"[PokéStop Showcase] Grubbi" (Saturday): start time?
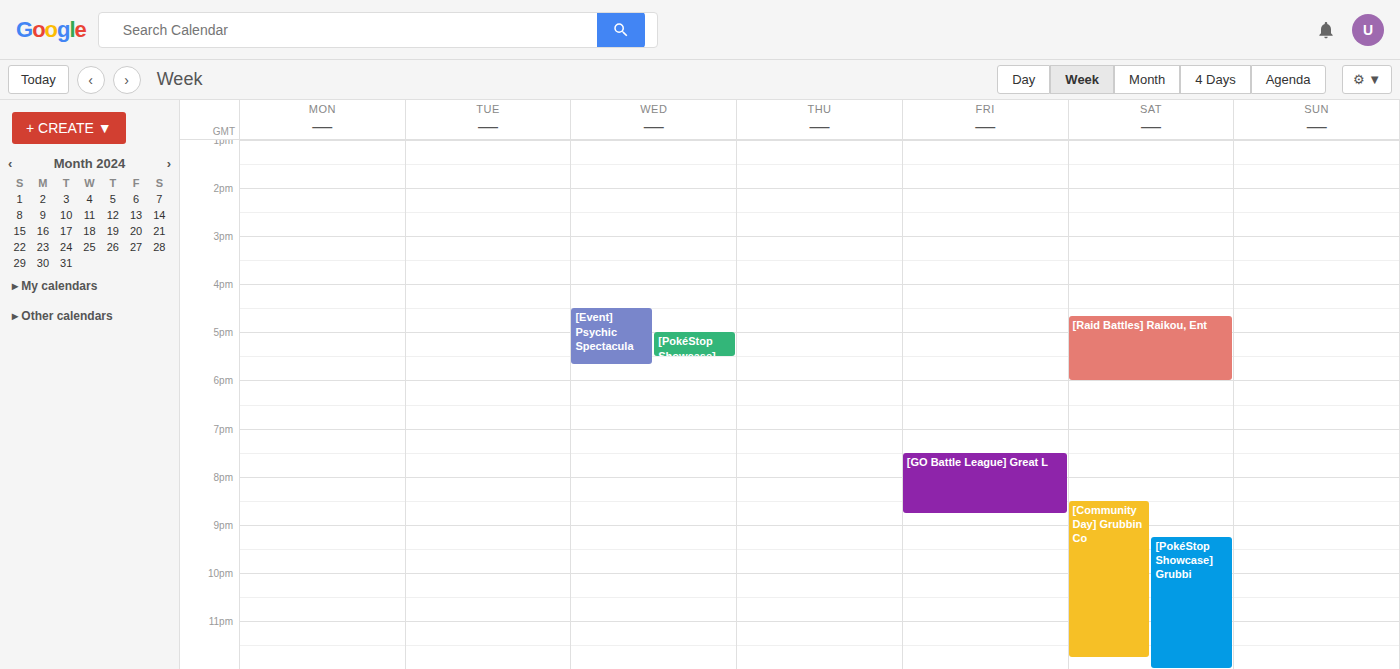
9:15 PM